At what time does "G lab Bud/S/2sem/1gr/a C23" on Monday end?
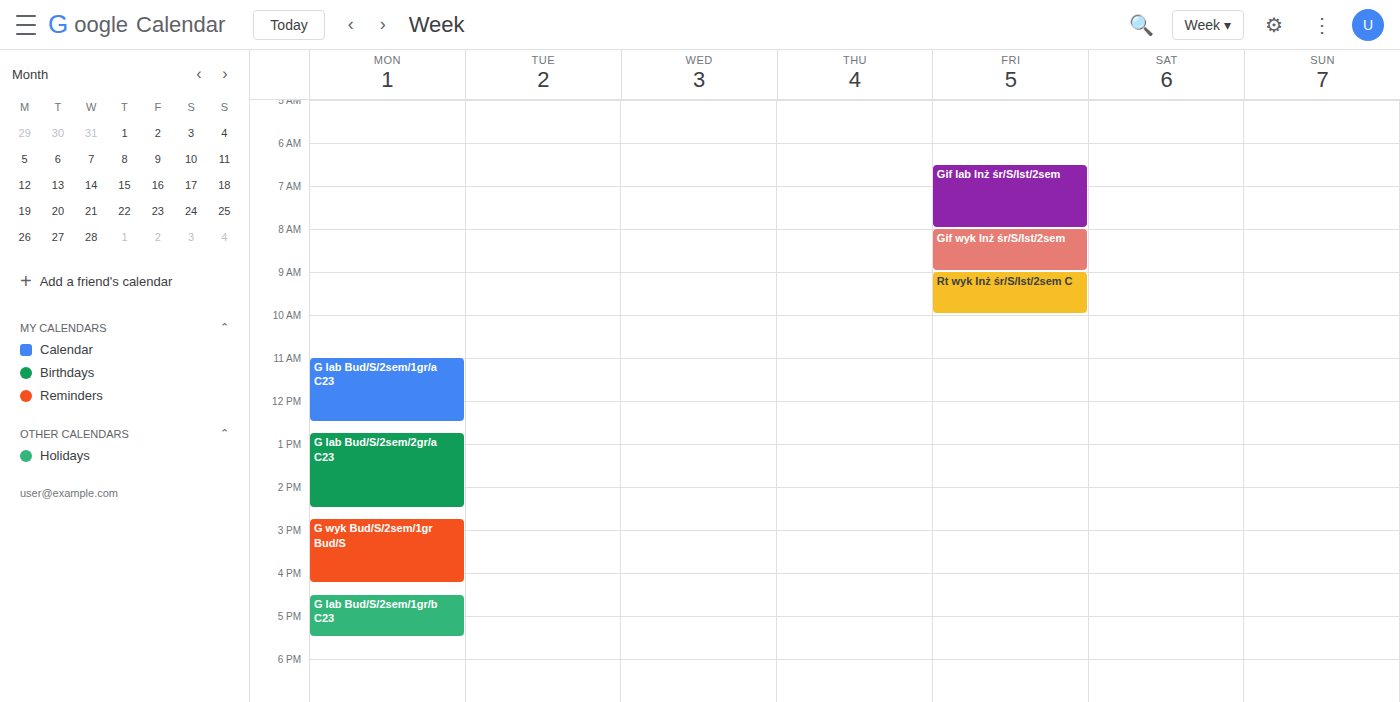
12:30 PM